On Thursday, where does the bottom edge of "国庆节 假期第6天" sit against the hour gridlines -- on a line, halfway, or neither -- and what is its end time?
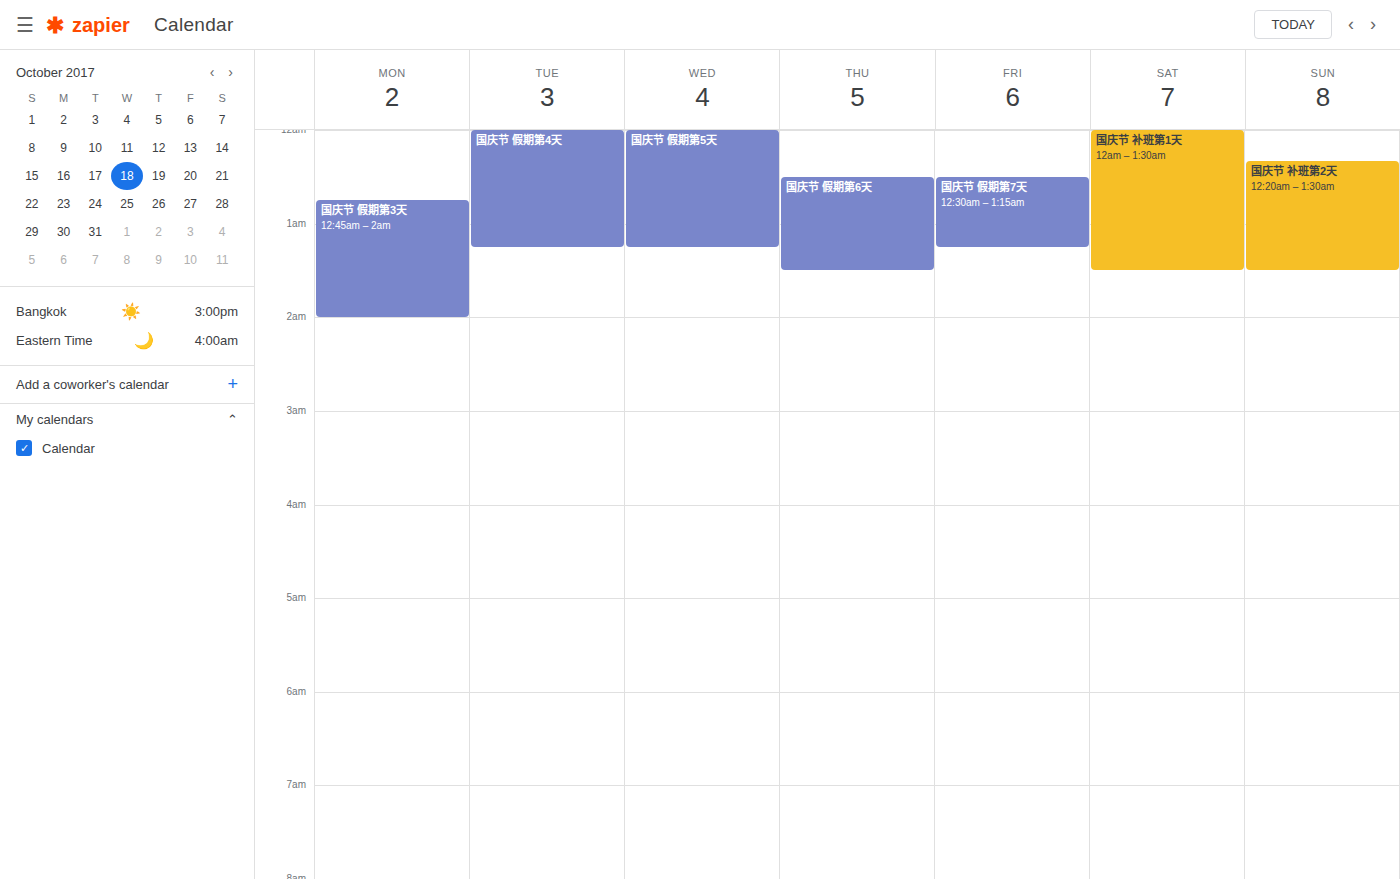
01:30 -- halfway between the 01:00 and 02:00 lines.